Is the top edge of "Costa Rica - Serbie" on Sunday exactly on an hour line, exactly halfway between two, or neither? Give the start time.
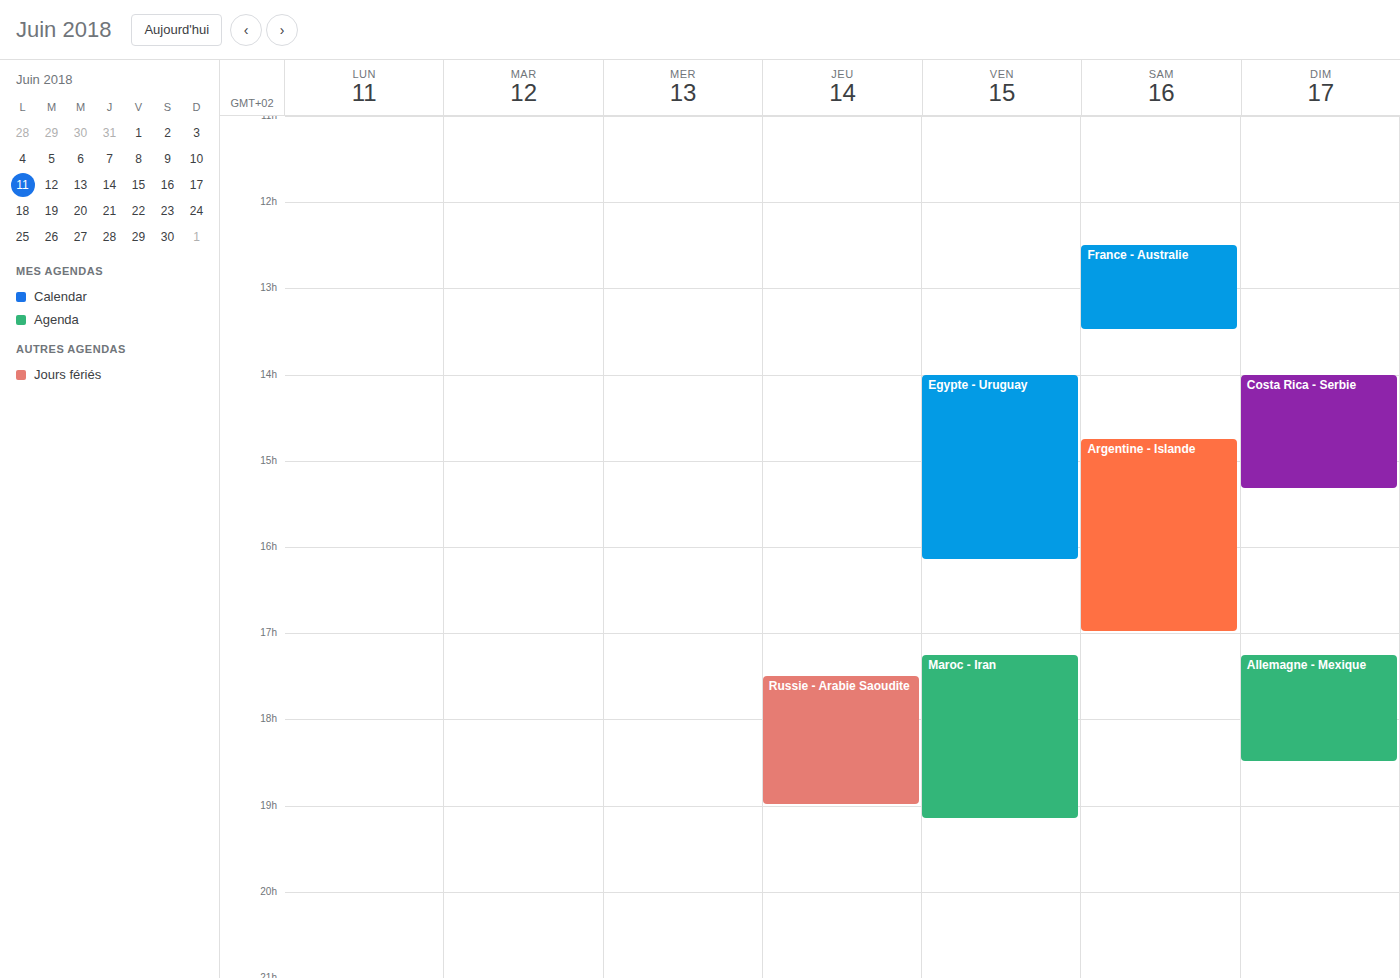
2:00 PM -- exactly on the 2 PM line.